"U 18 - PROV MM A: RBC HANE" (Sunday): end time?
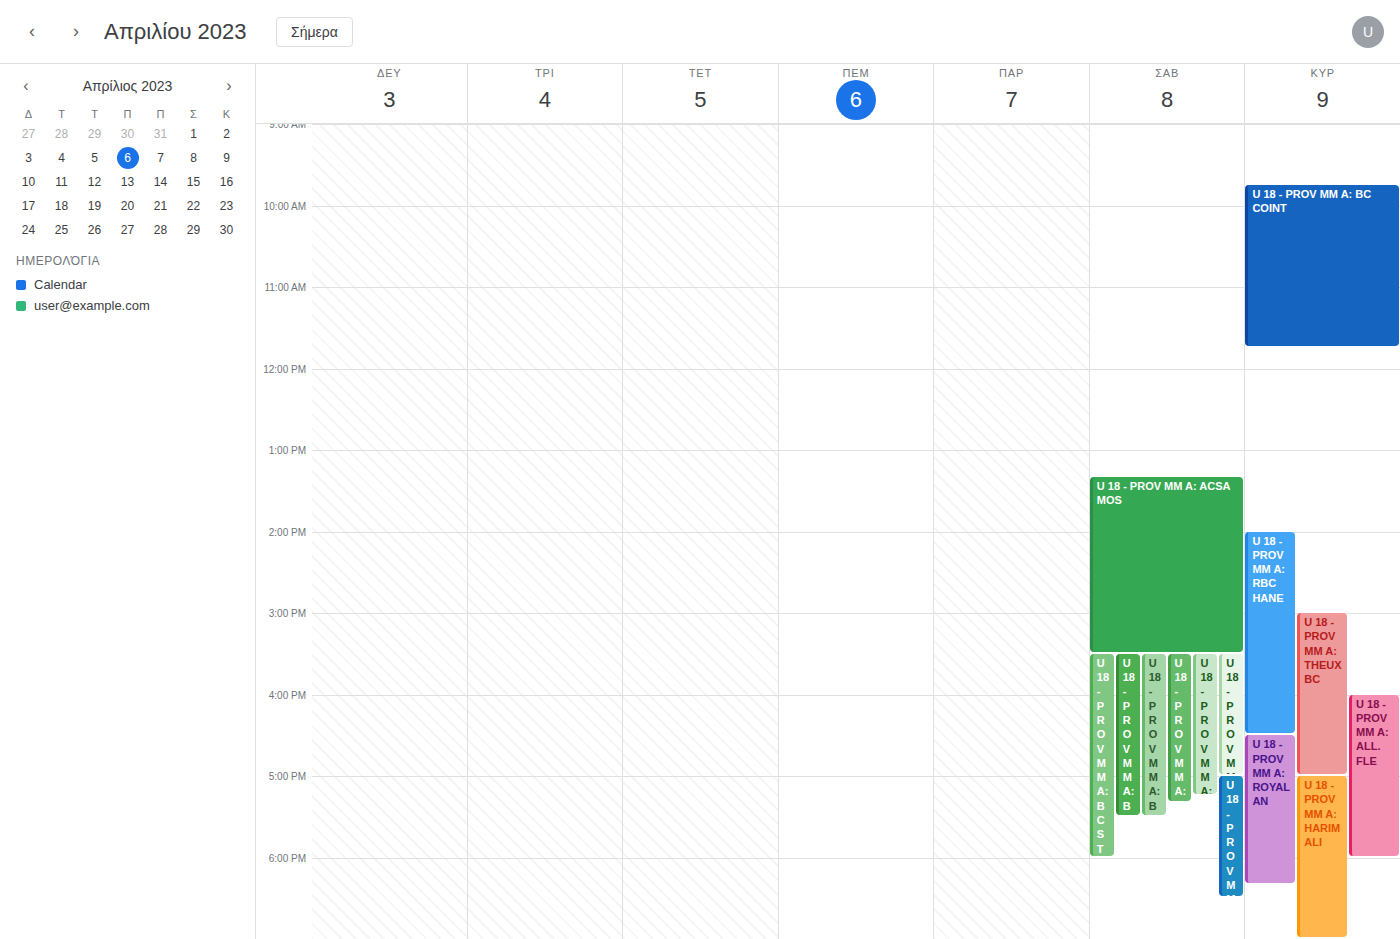
4:30 PM